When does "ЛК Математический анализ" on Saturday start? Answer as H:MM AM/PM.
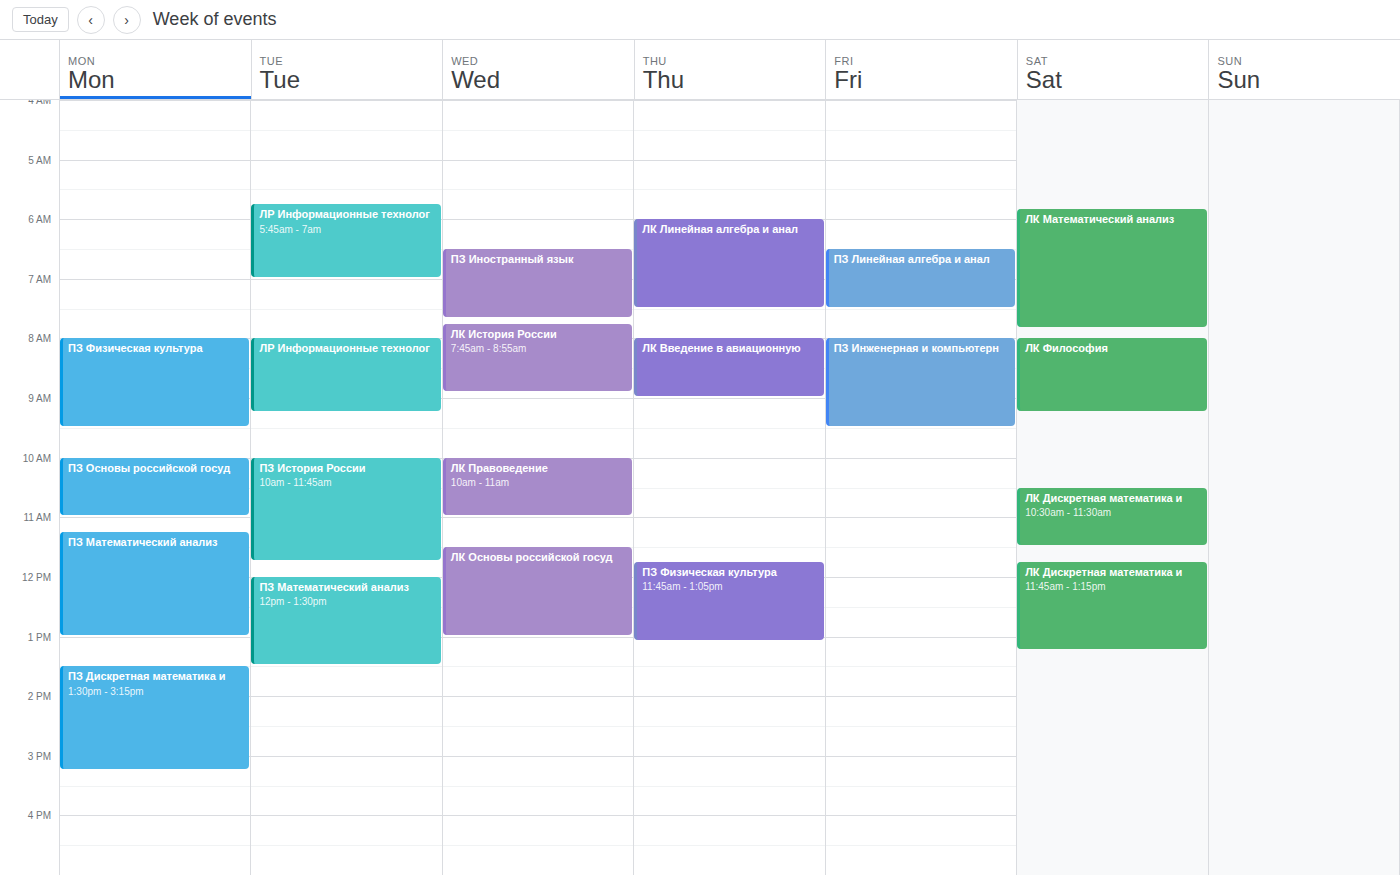
5:50 AM